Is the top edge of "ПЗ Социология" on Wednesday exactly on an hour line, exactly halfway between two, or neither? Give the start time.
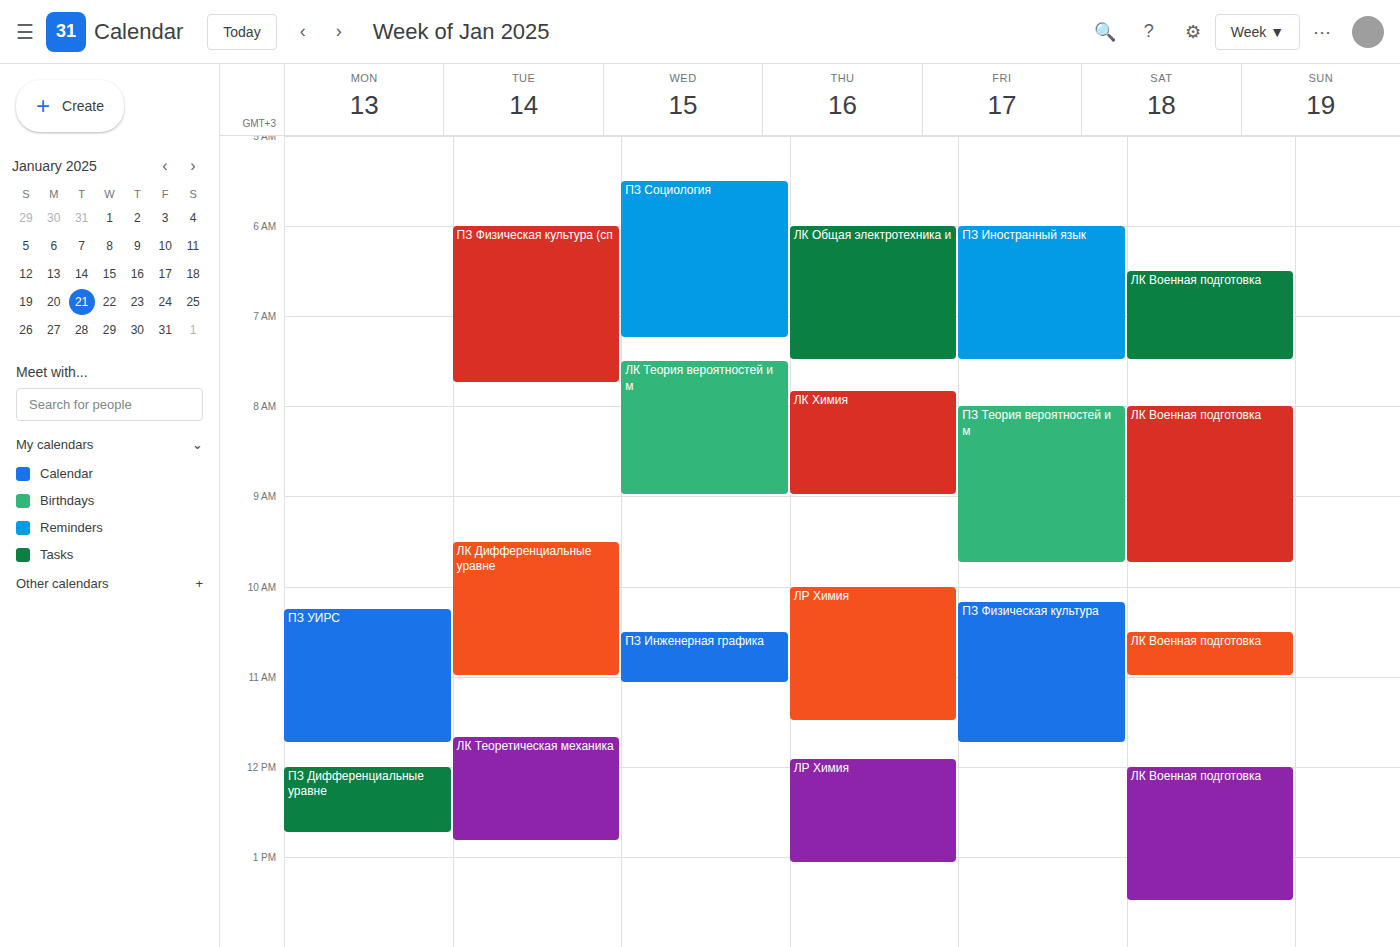
5:30 AM -- halfway between the 5 AM and 6 AM lines.